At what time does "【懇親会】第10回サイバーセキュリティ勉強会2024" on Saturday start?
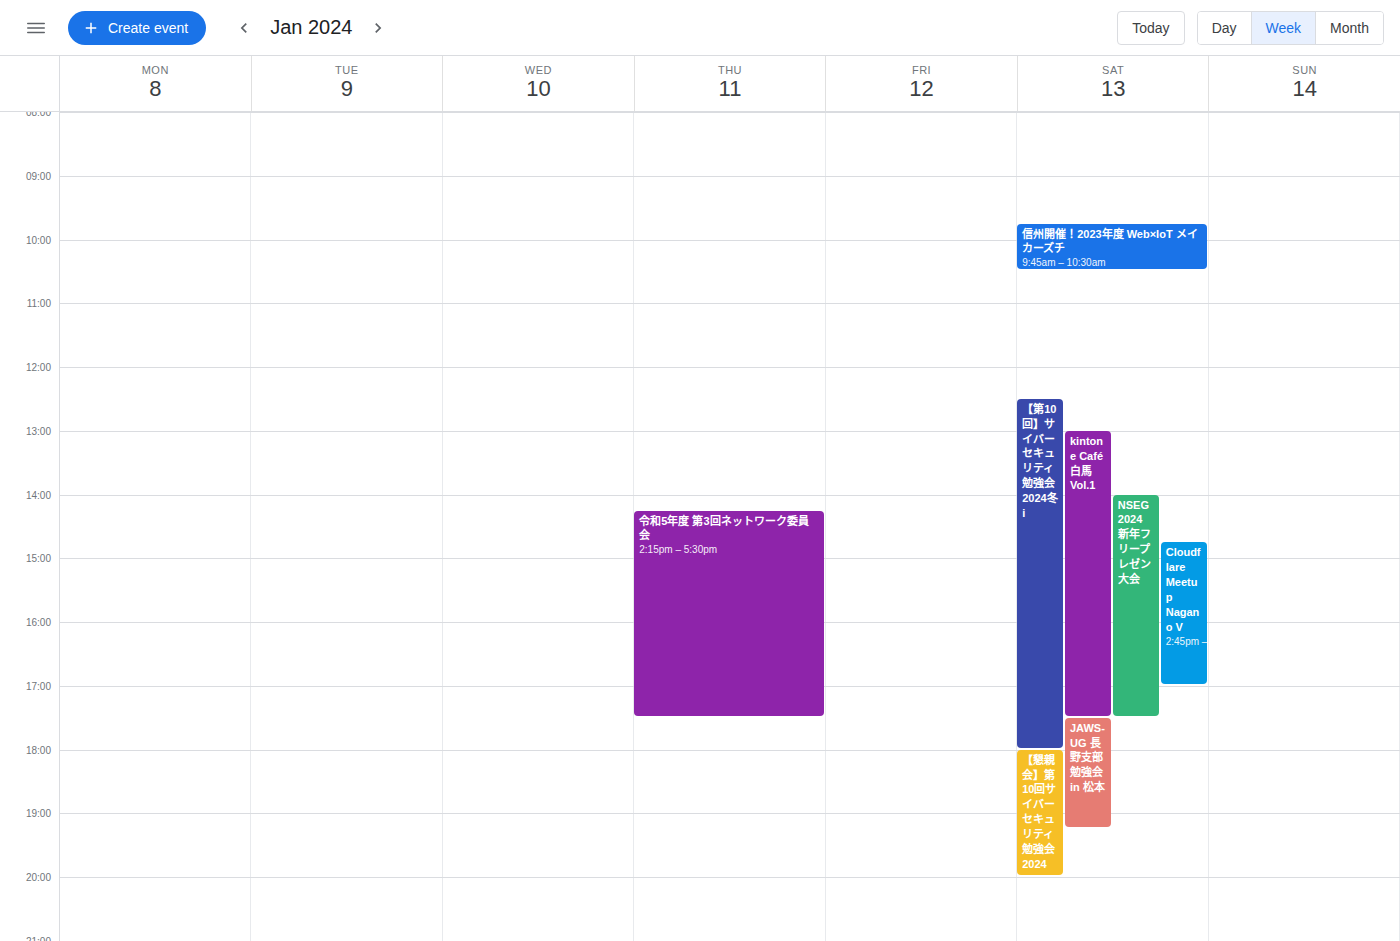
6:00 PM